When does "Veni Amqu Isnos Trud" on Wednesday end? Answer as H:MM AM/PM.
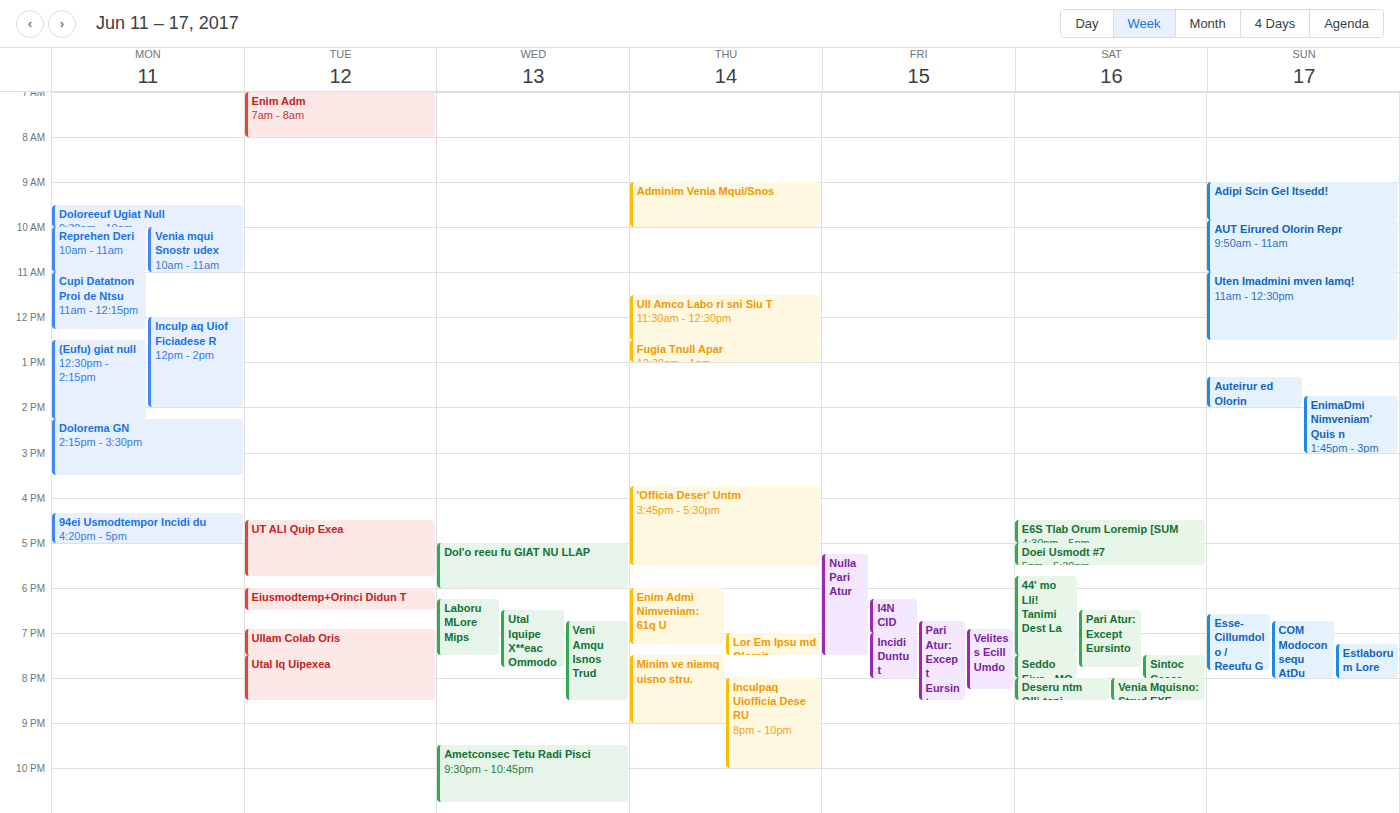
8:30 PM